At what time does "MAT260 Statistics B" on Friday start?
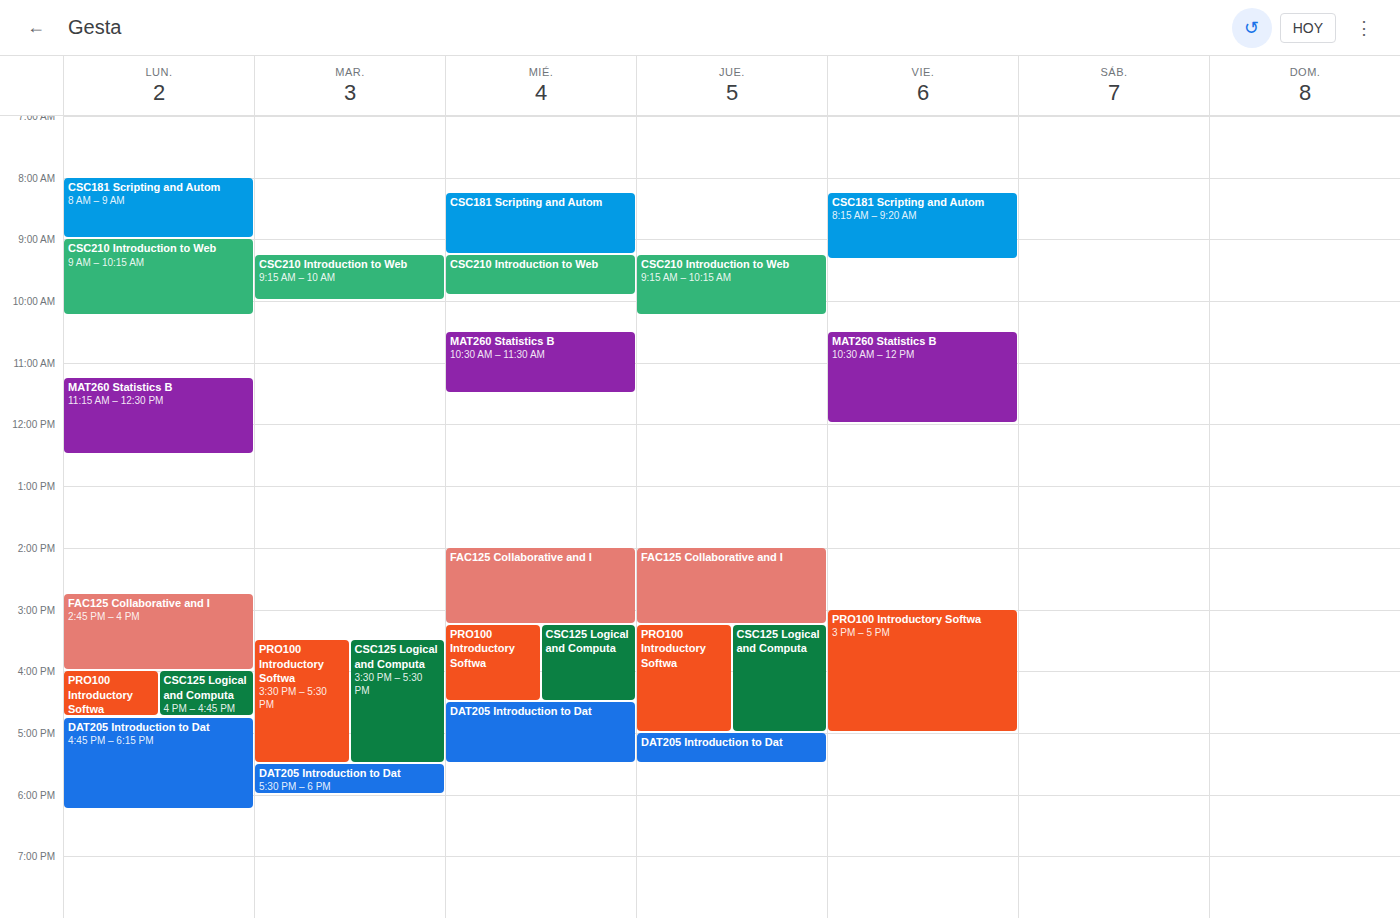
10:30 AM